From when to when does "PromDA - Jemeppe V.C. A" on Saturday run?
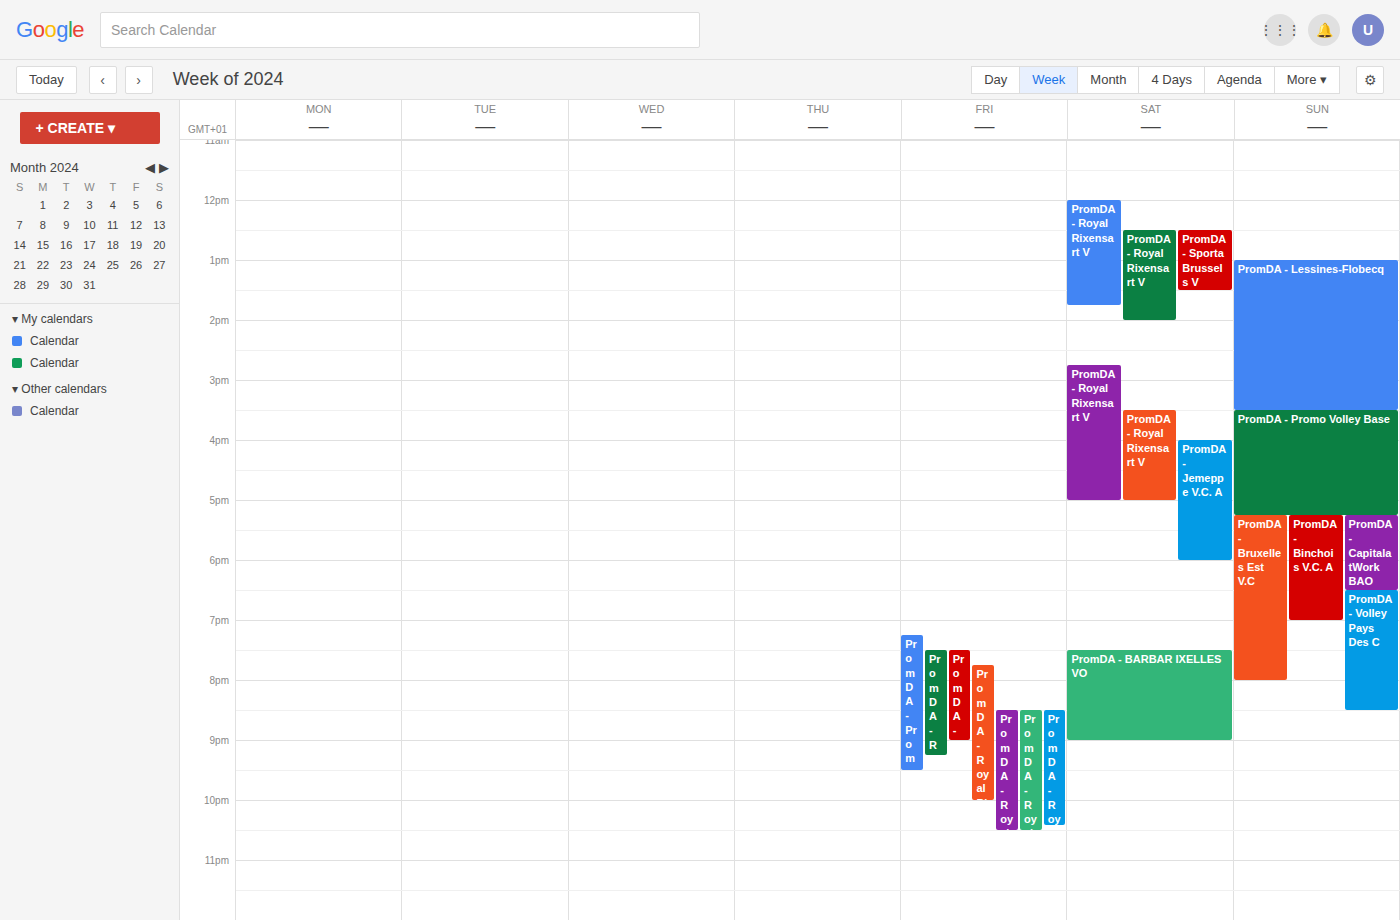
4:00 PM to 6:00 PM